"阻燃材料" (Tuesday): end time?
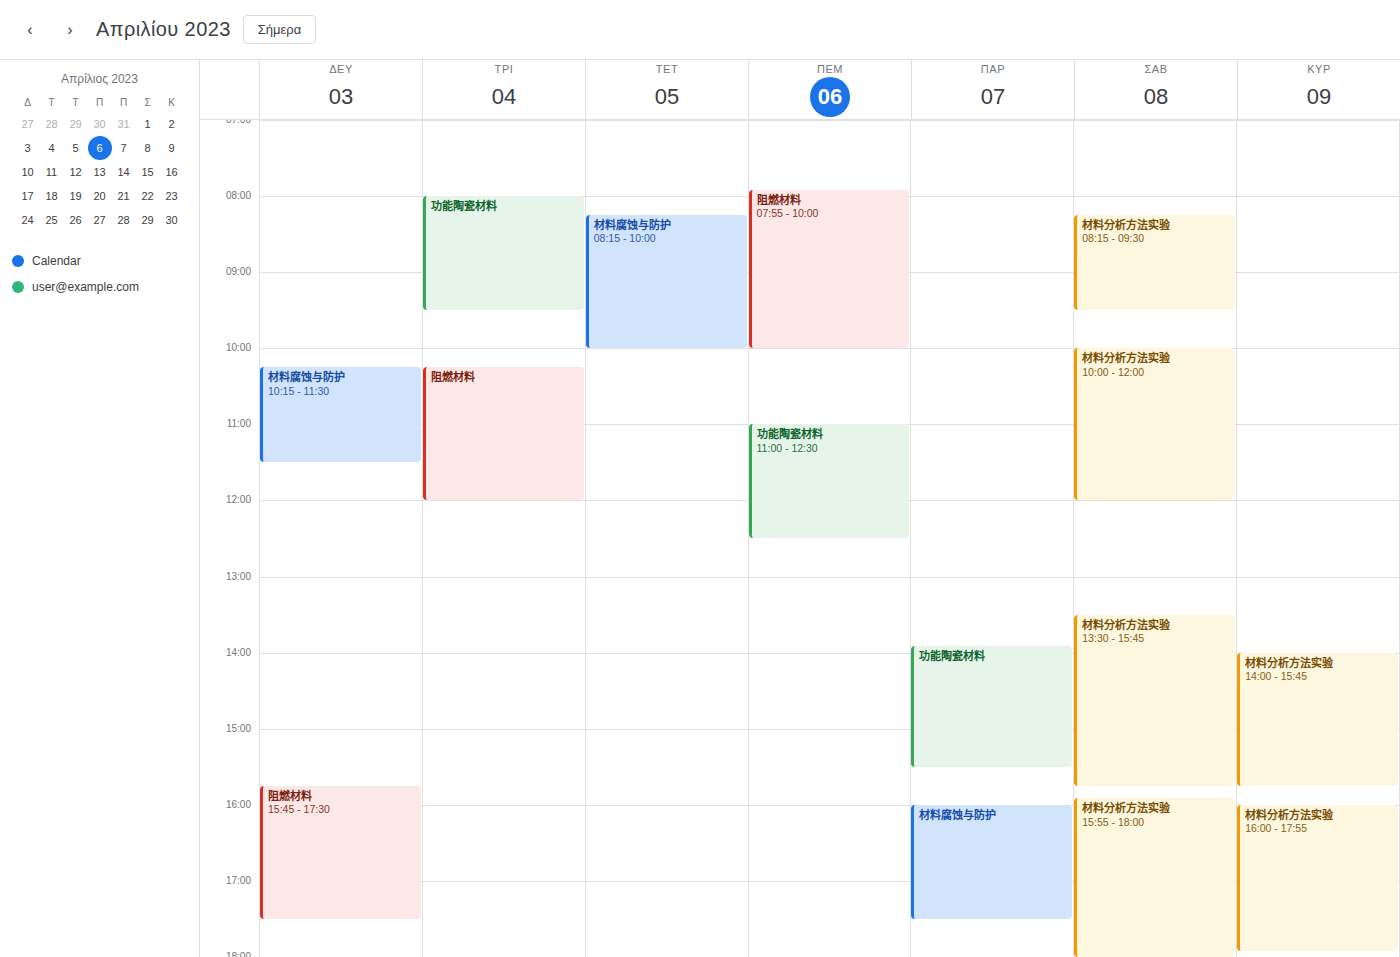
12:00 PM